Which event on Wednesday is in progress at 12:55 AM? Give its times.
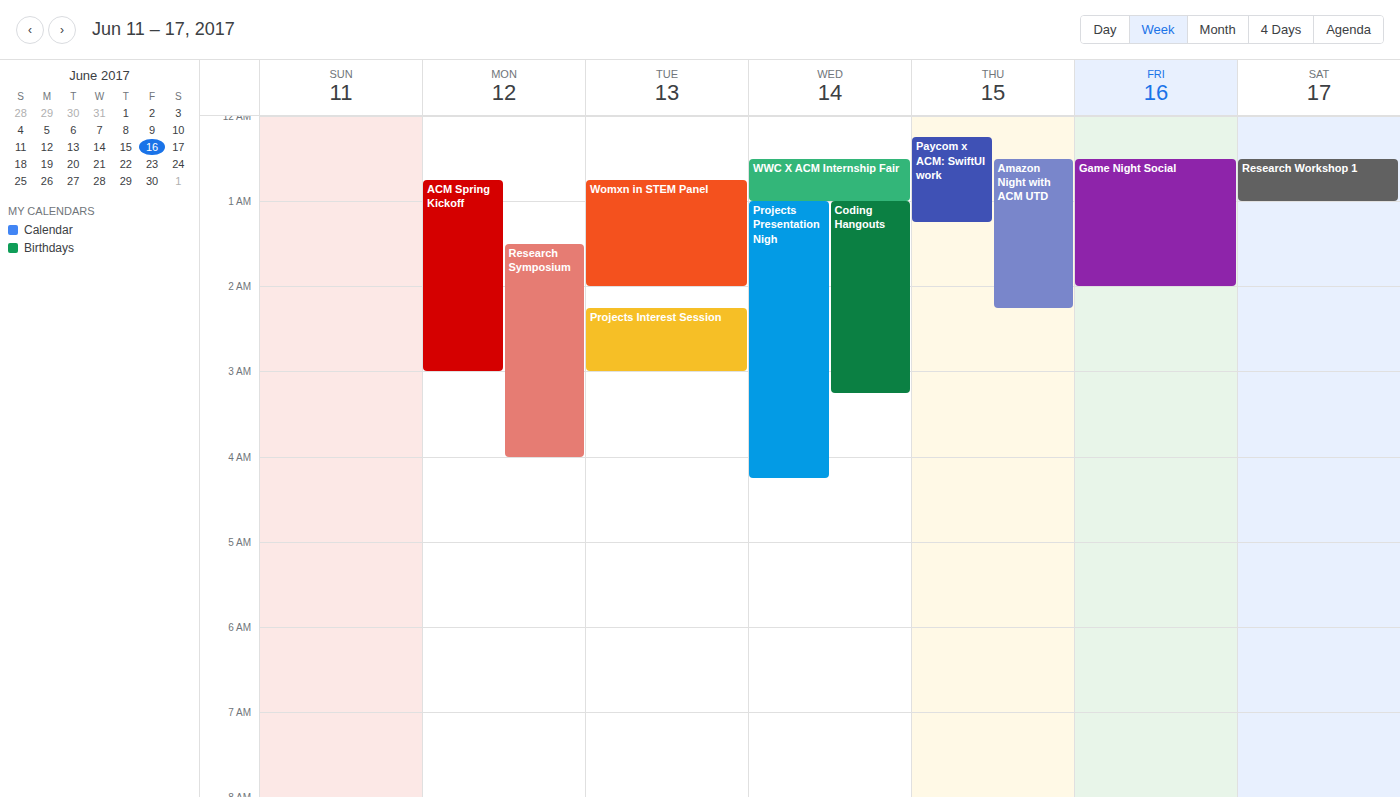
"WWC X ACM Internship Fair", 12:30 AM to 1:00 AM